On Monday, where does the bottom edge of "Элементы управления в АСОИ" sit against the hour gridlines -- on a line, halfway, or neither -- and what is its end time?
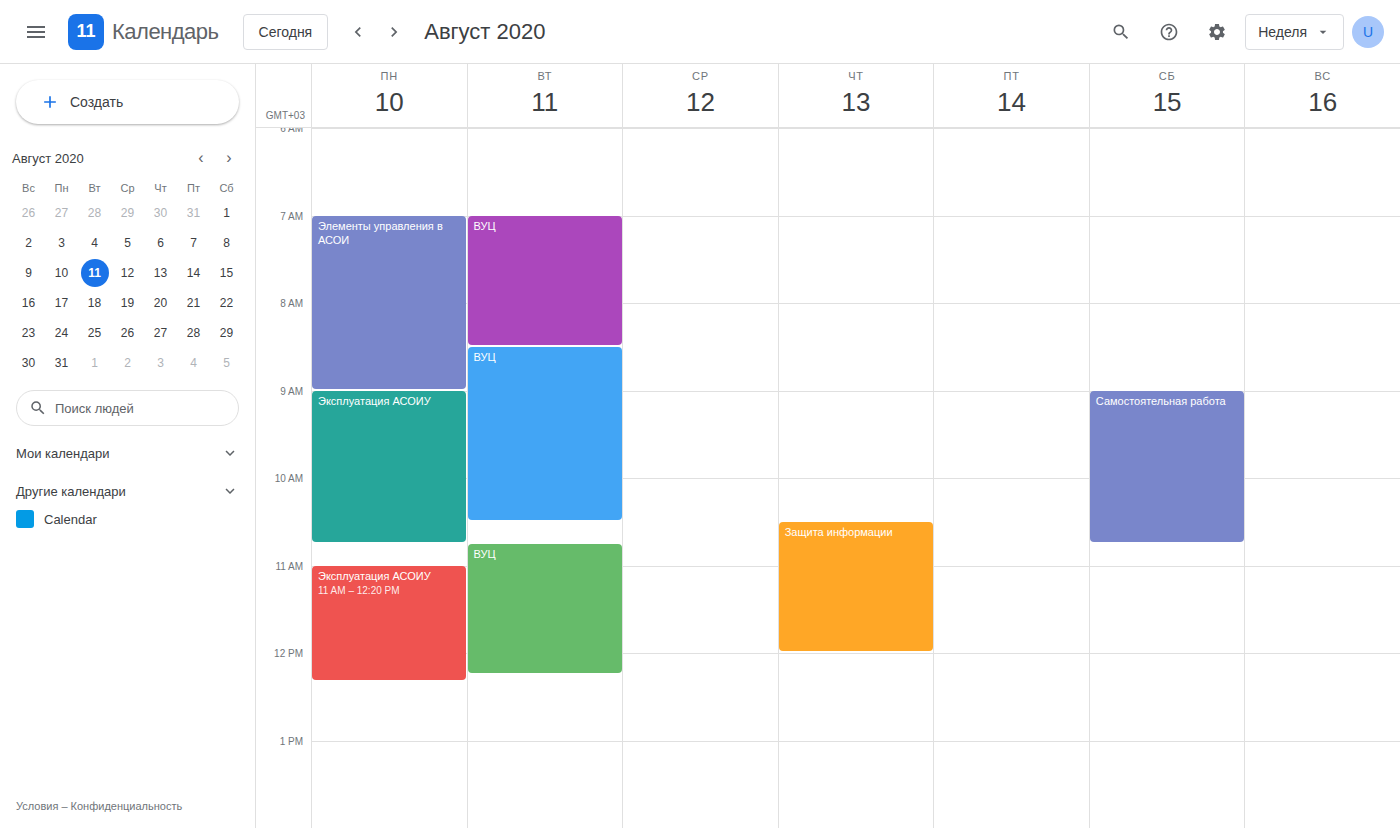
9:00 AM -- exactly on the 9 AM line.